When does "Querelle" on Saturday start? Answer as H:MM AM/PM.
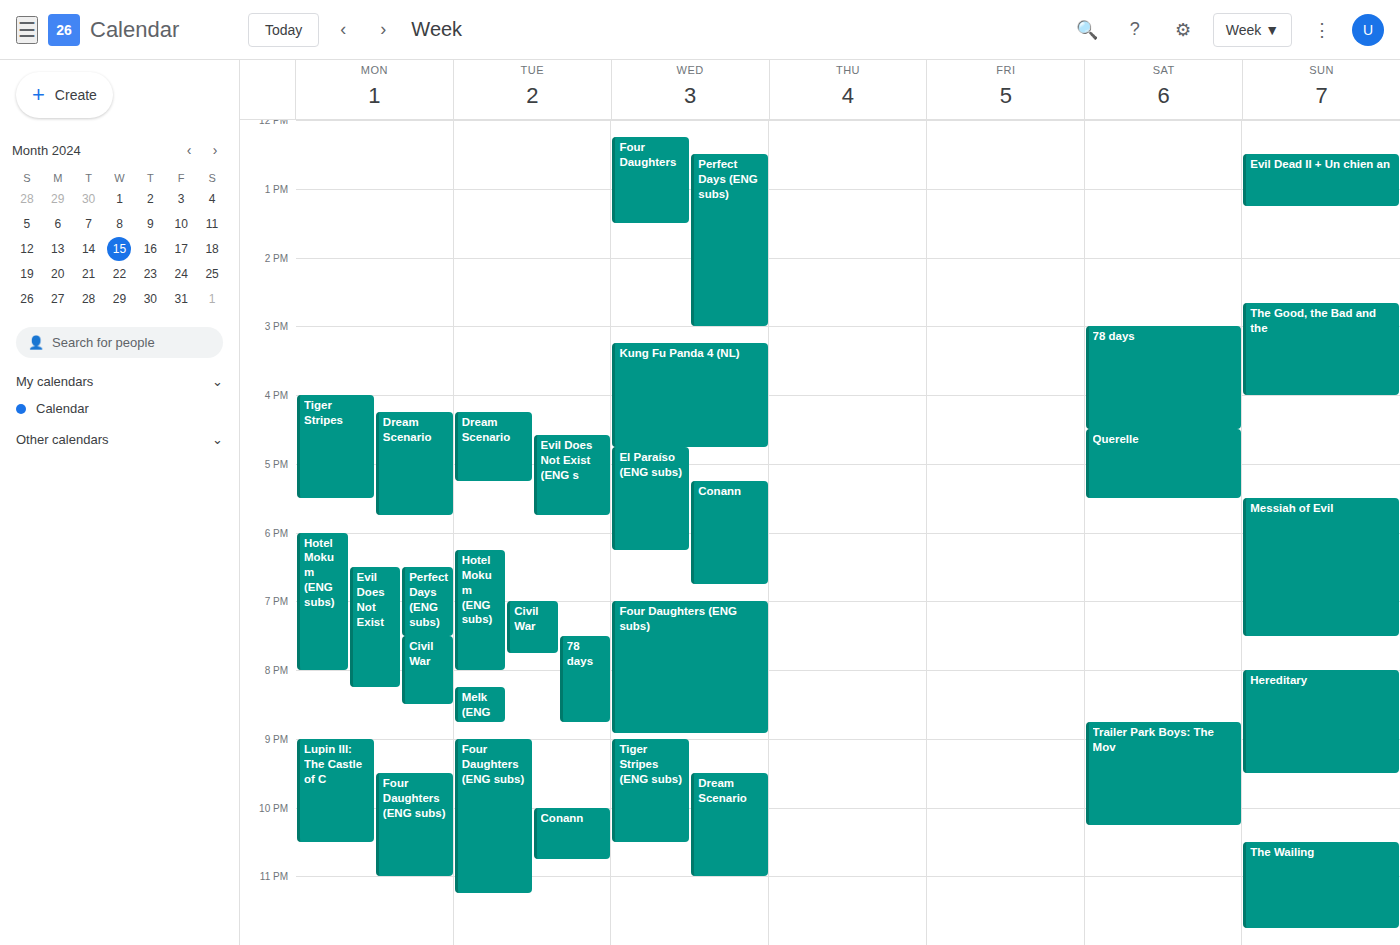
4:30 PM